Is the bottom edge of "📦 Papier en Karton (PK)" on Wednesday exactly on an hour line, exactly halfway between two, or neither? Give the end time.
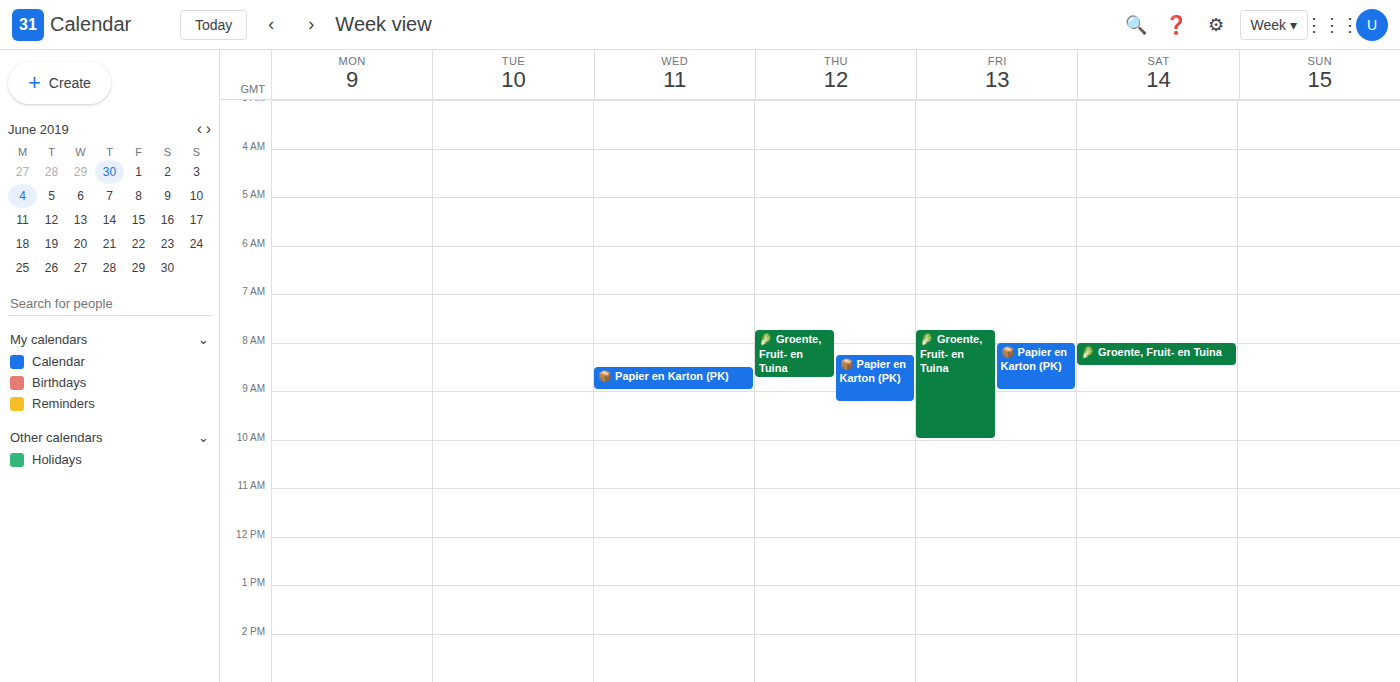
09:00 -- exactly on the 09:00 line.